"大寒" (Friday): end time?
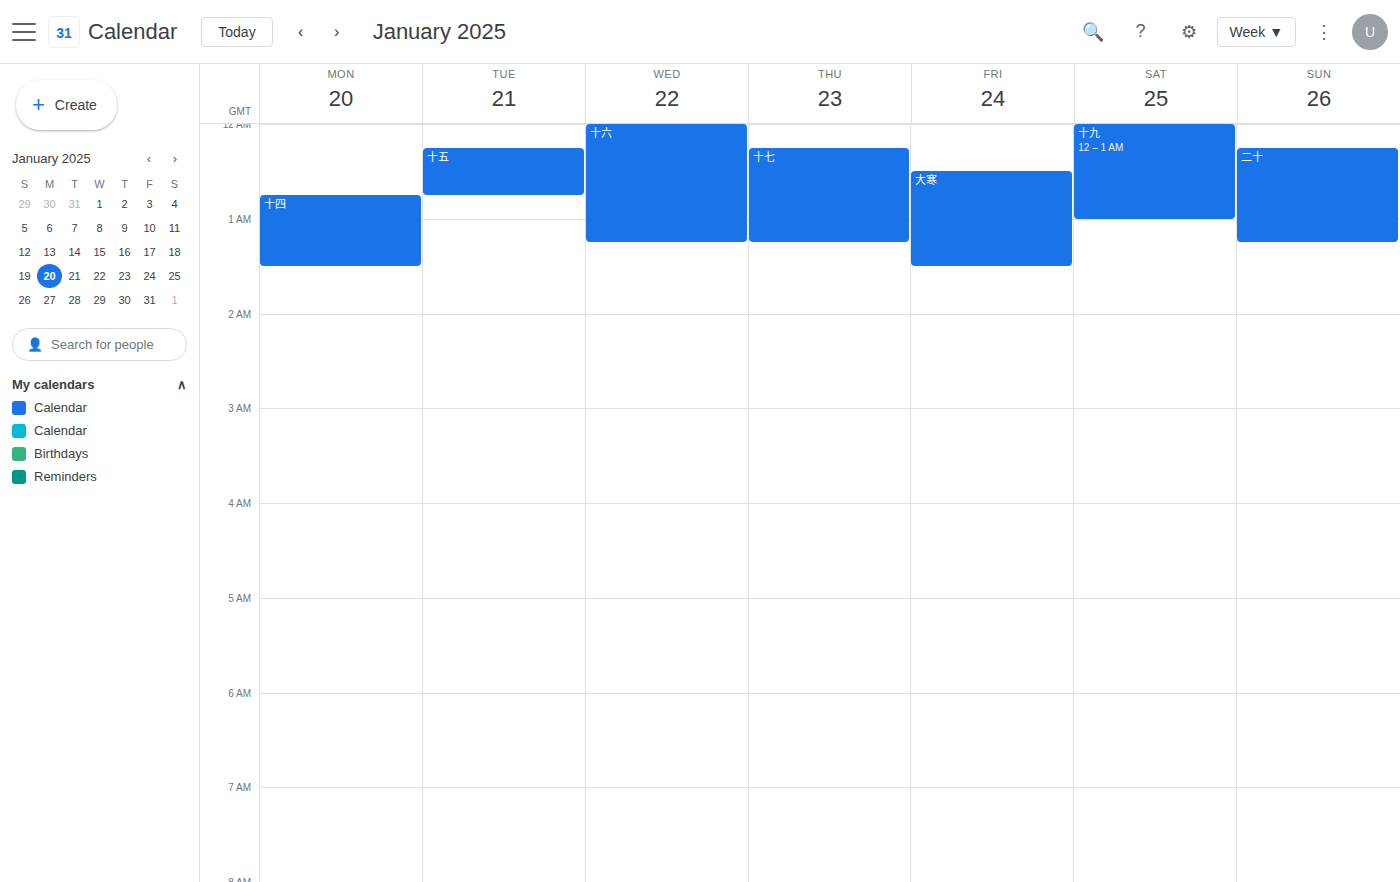
1:30 AM